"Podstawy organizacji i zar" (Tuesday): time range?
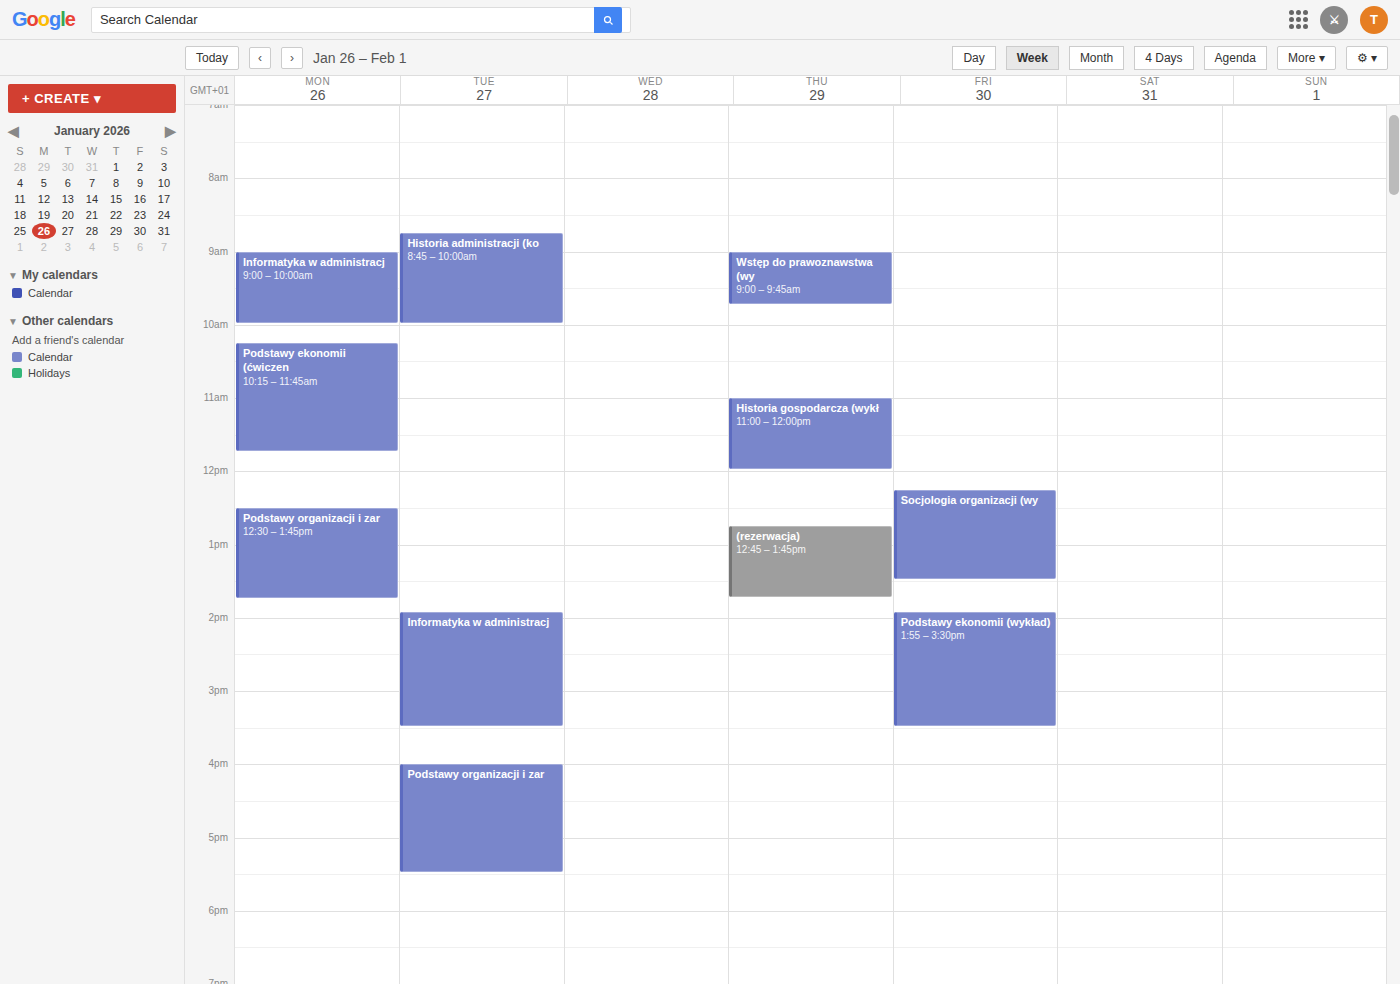
4:00 PM to 5:30 PM